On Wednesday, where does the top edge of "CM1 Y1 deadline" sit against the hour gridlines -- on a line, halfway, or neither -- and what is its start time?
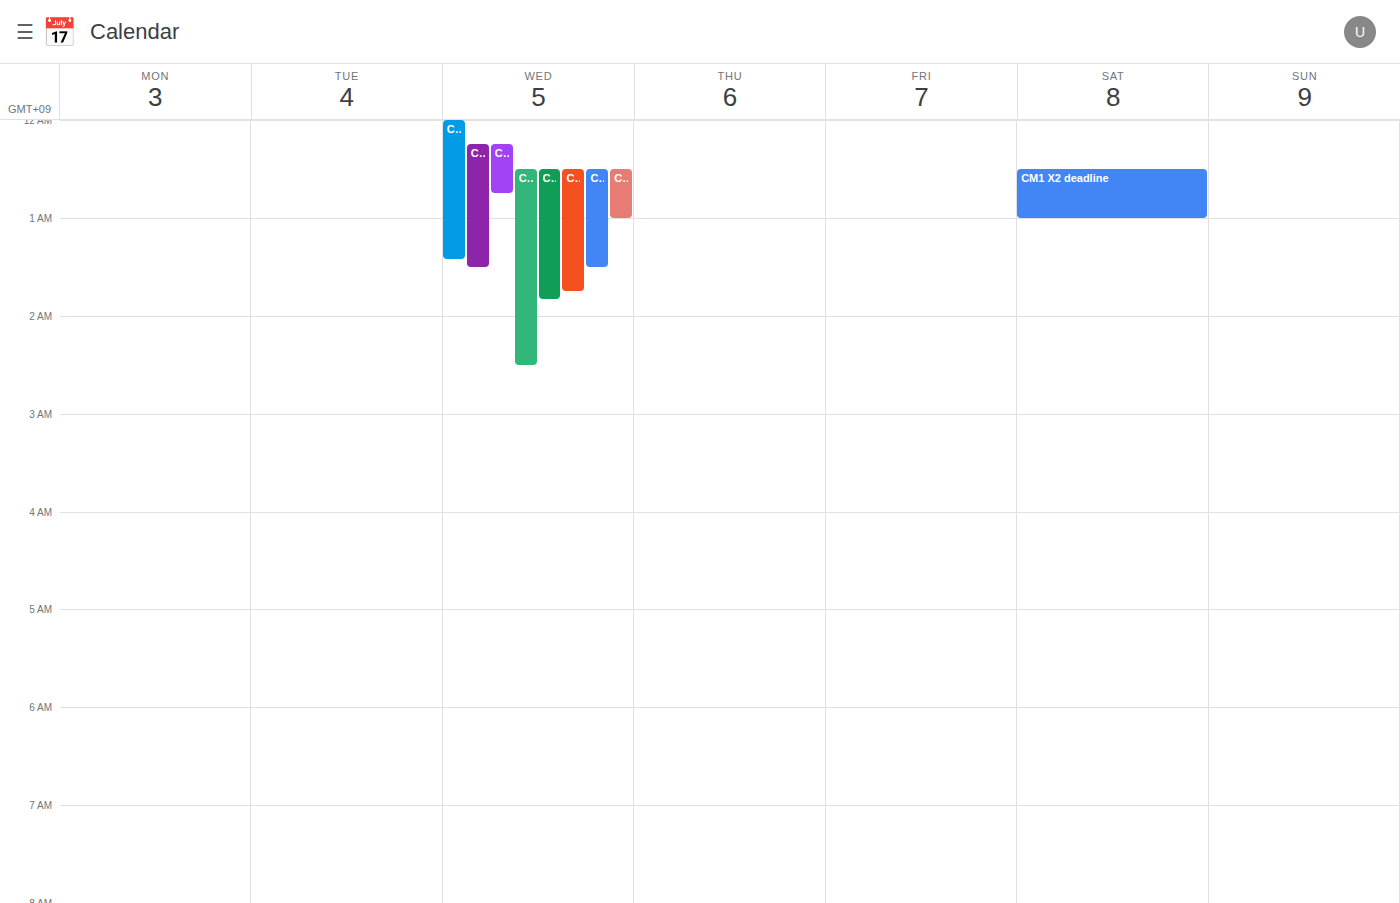
00:30 -- halfway between the 00:00 and 01:00 lines.